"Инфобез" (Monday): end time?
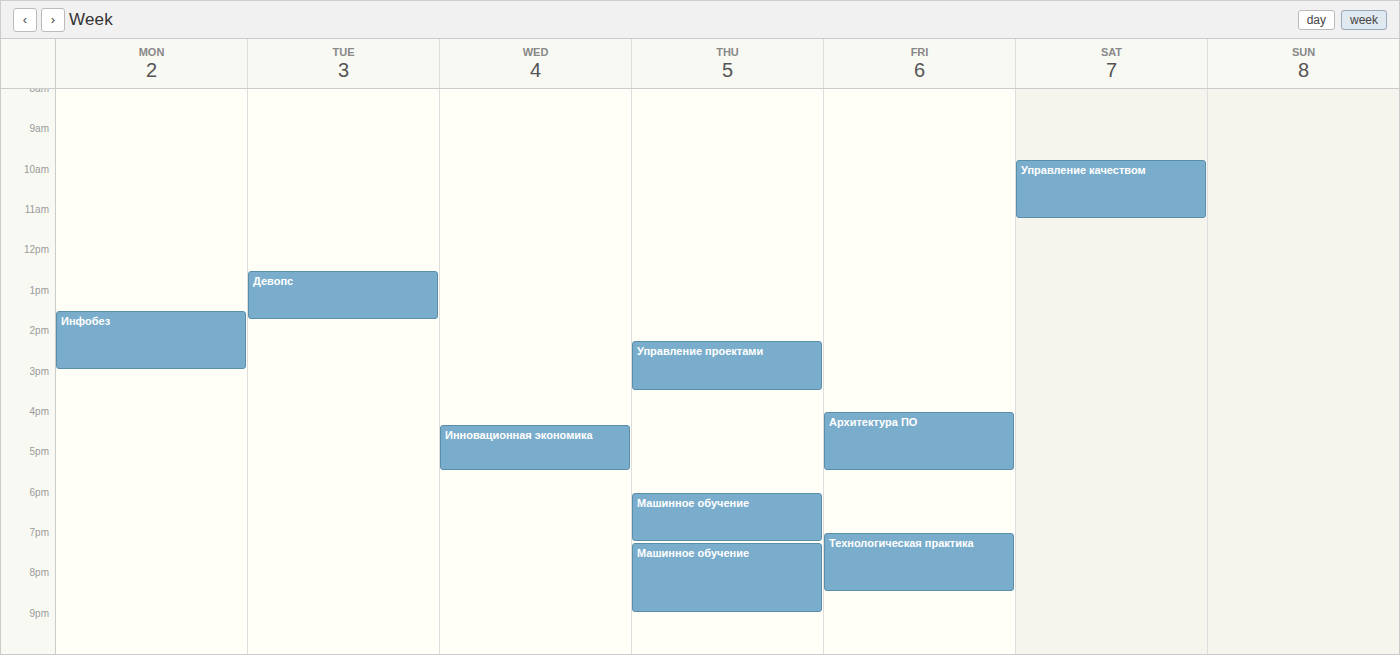
3:00 PM